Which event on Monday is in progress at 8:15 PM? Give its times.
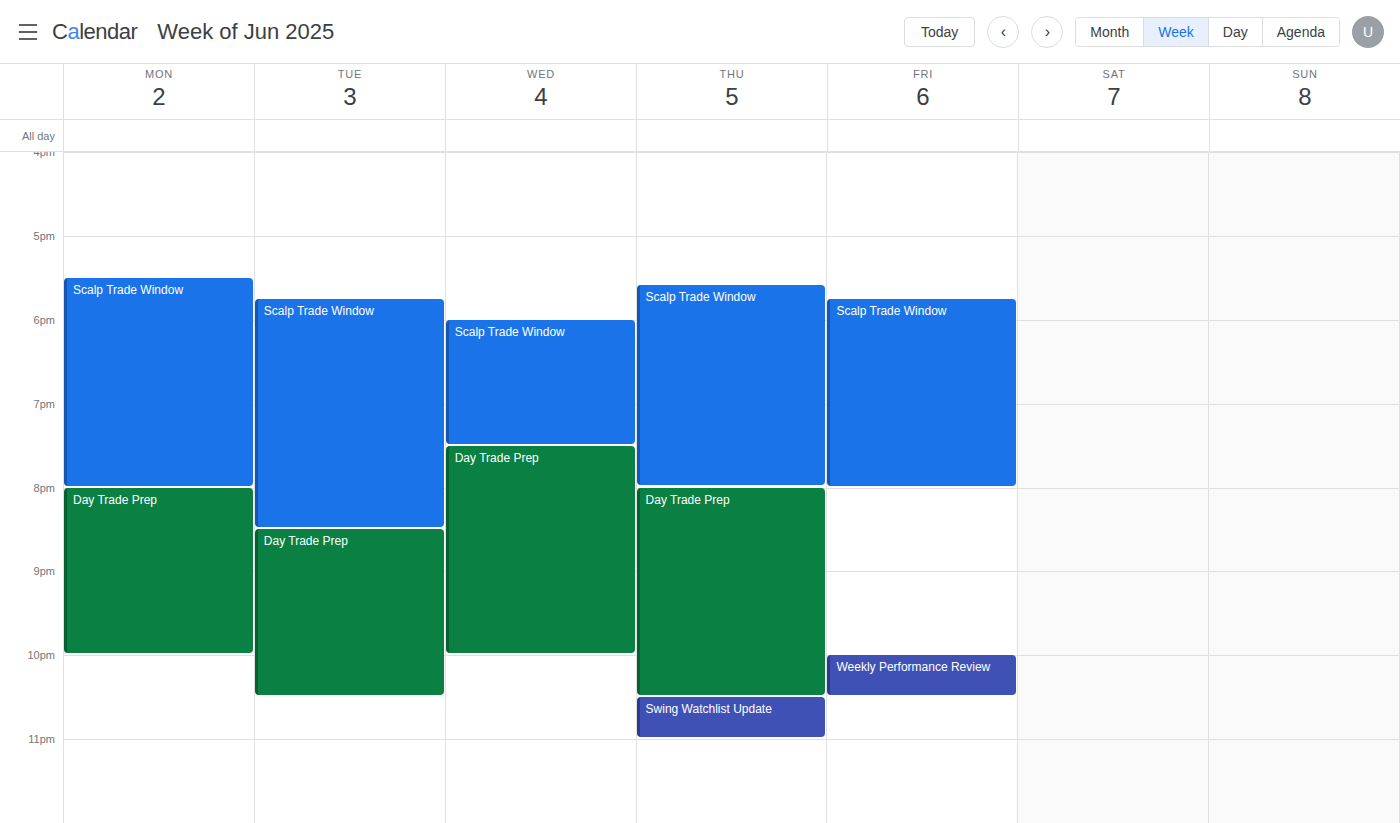
"Day Trade Prep", 8:00 PM to 10:00 PM